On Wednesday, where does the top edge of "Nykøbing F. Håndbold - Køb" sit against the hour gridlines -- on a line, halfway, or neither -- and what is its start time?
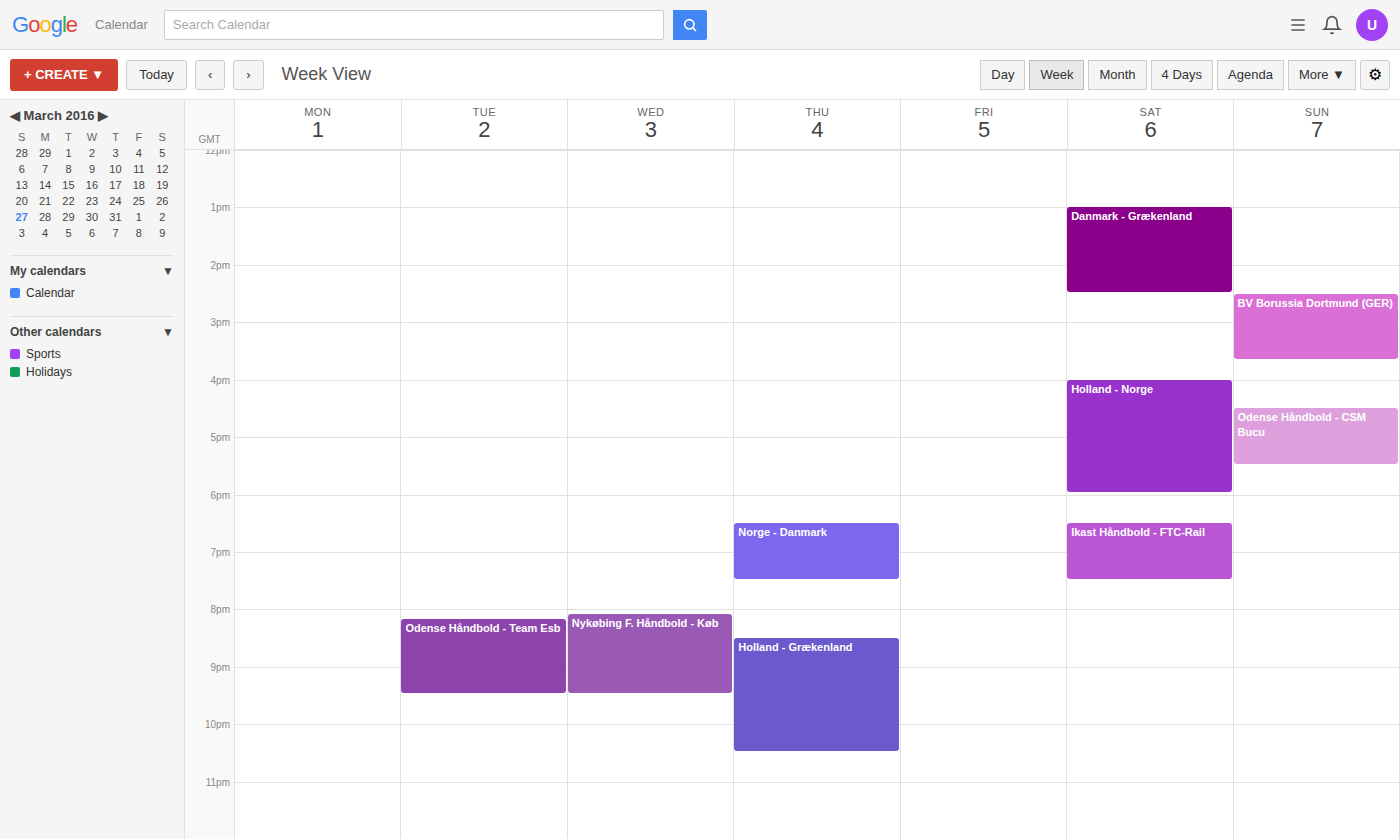
8:05 PM -- neither: 5 minutes below the 8 PM line and 55 minutes above the 9 PM line.